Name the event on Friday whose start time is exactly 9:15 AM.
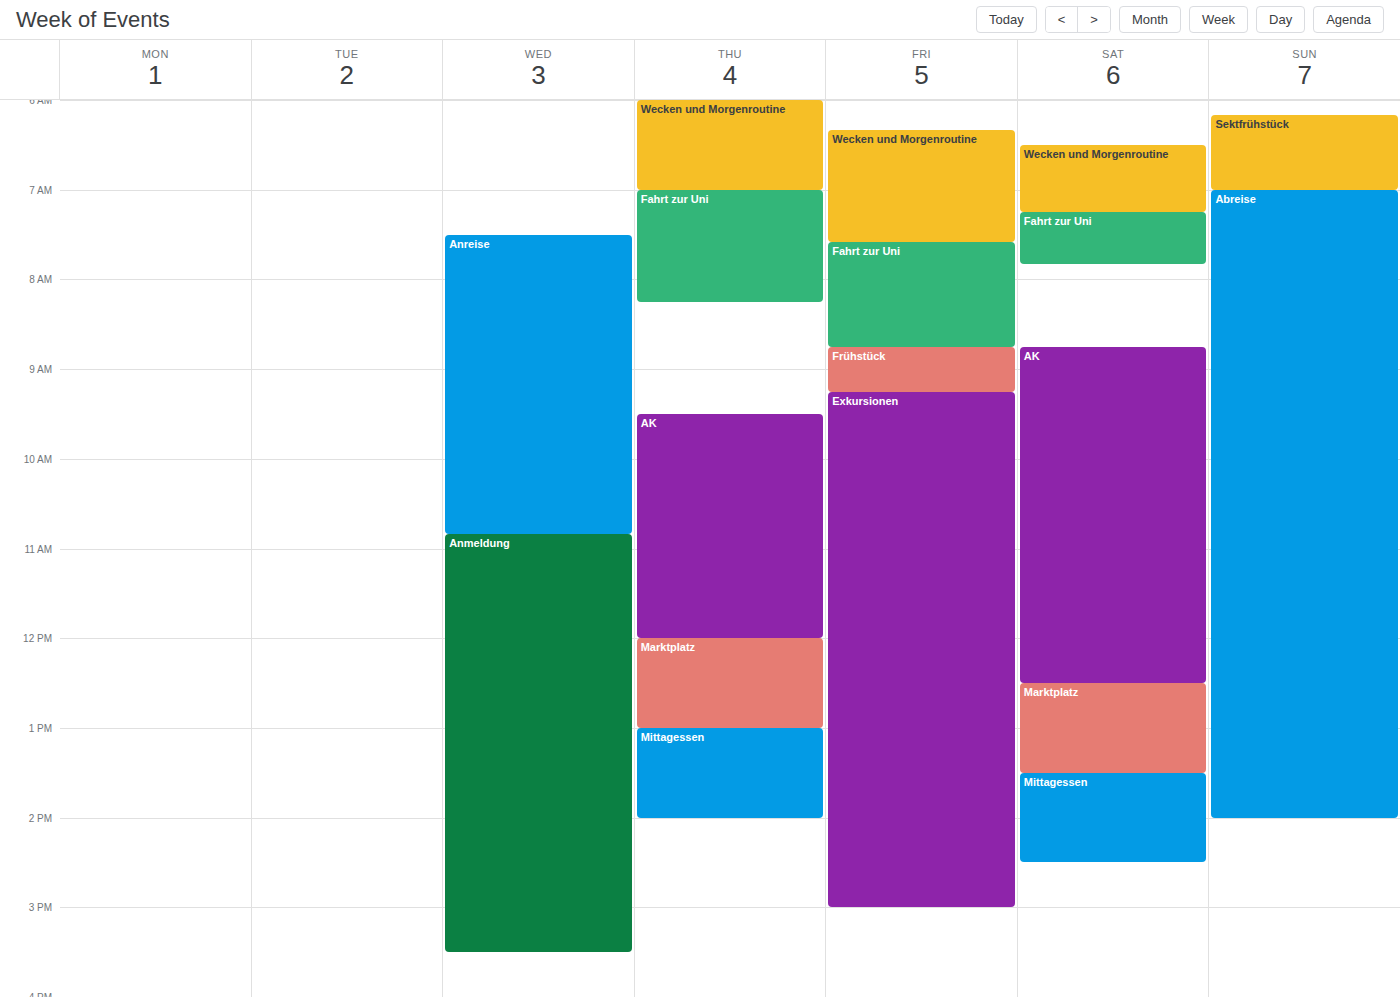
"Exkursionen"